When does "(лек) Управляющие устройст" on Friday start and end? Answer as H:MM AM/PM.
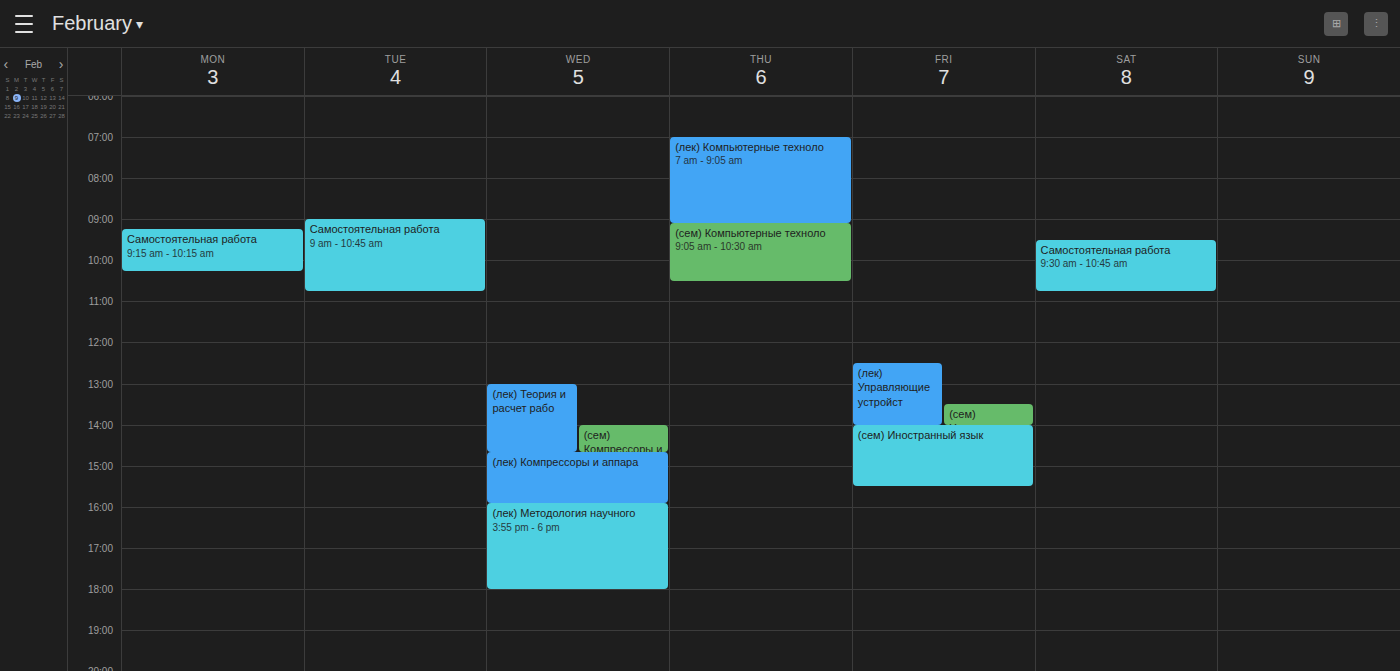
12:30 PM to 2:00 PM